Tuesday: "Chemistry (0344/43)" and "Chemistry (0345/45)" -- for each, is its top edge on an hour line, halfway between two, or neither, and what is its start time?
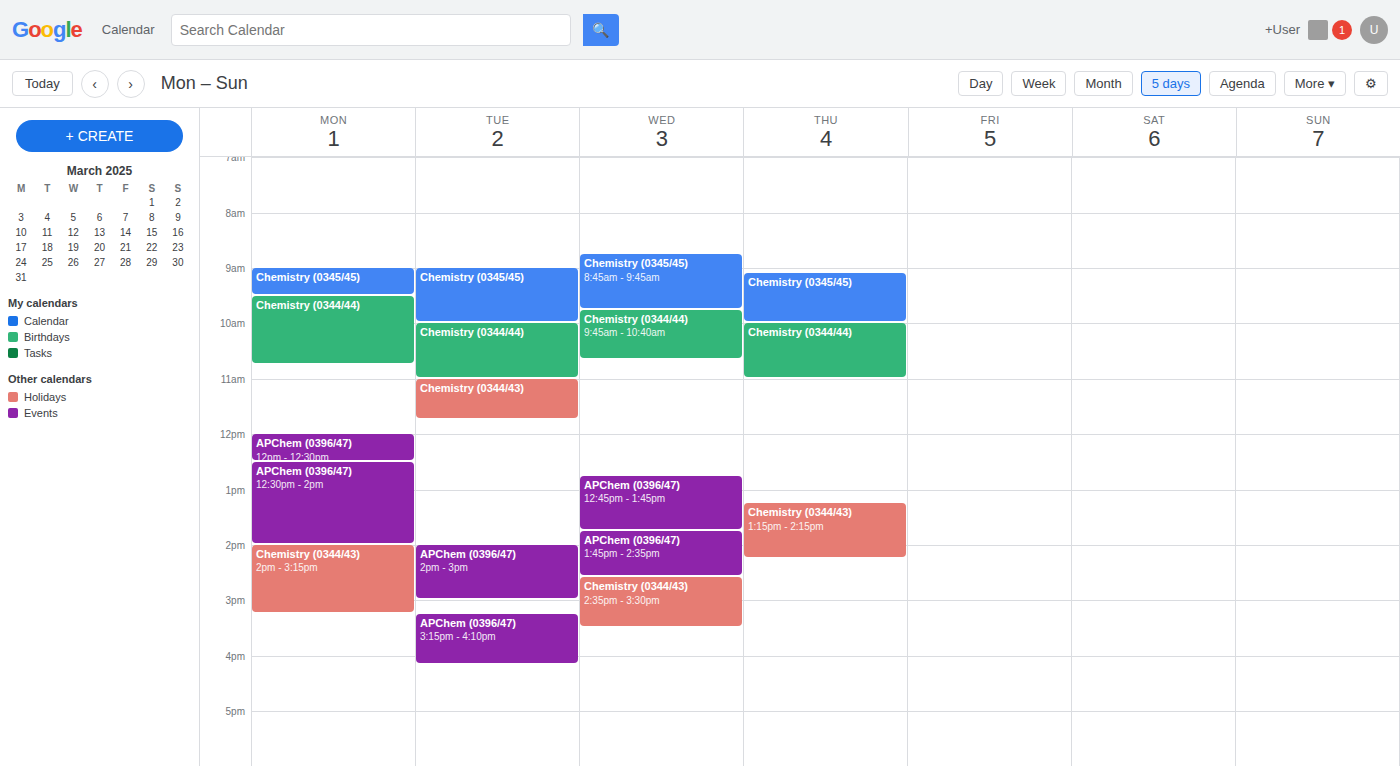
"Chemistry (0344/43)": 11:00, exactly on the 11:00 line. "Chemistry (0345/45)": 09:00, exactly on the 09:00 line.